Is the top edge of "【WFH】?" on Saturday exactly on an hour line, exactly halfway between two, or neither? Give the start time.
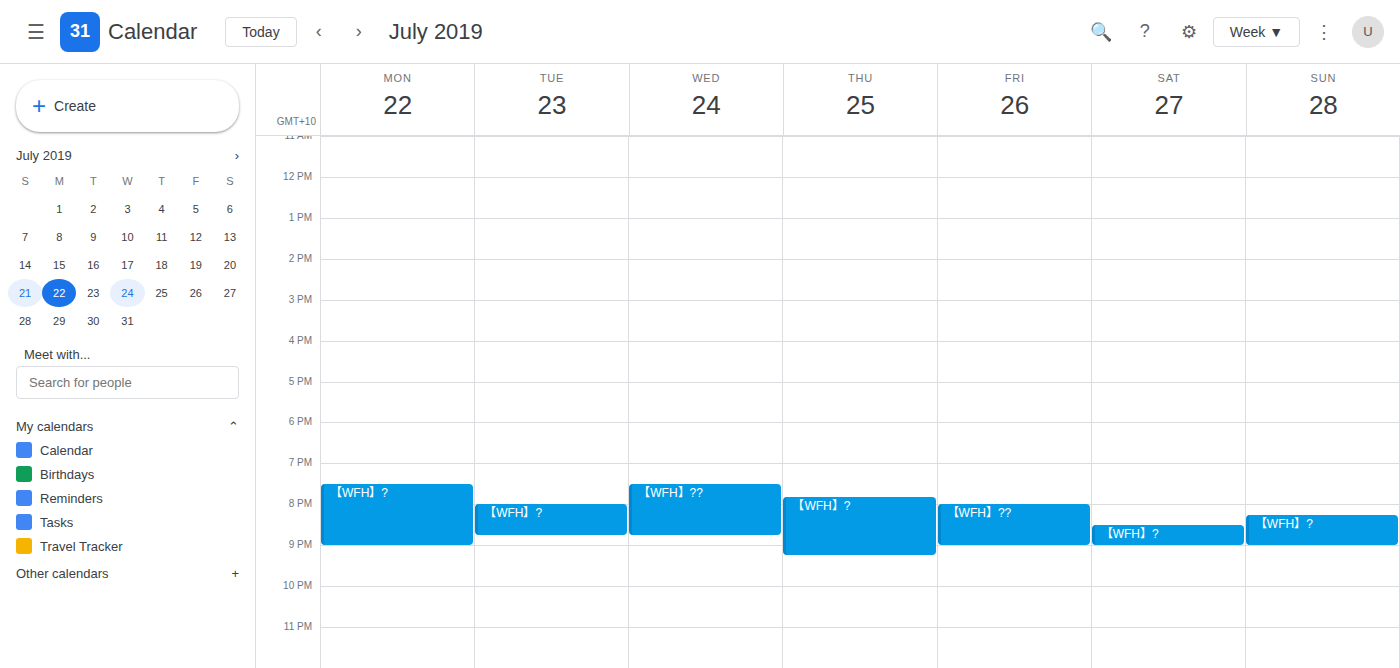
20:30 -- halfway between the 20:00 and 21:00 lines.